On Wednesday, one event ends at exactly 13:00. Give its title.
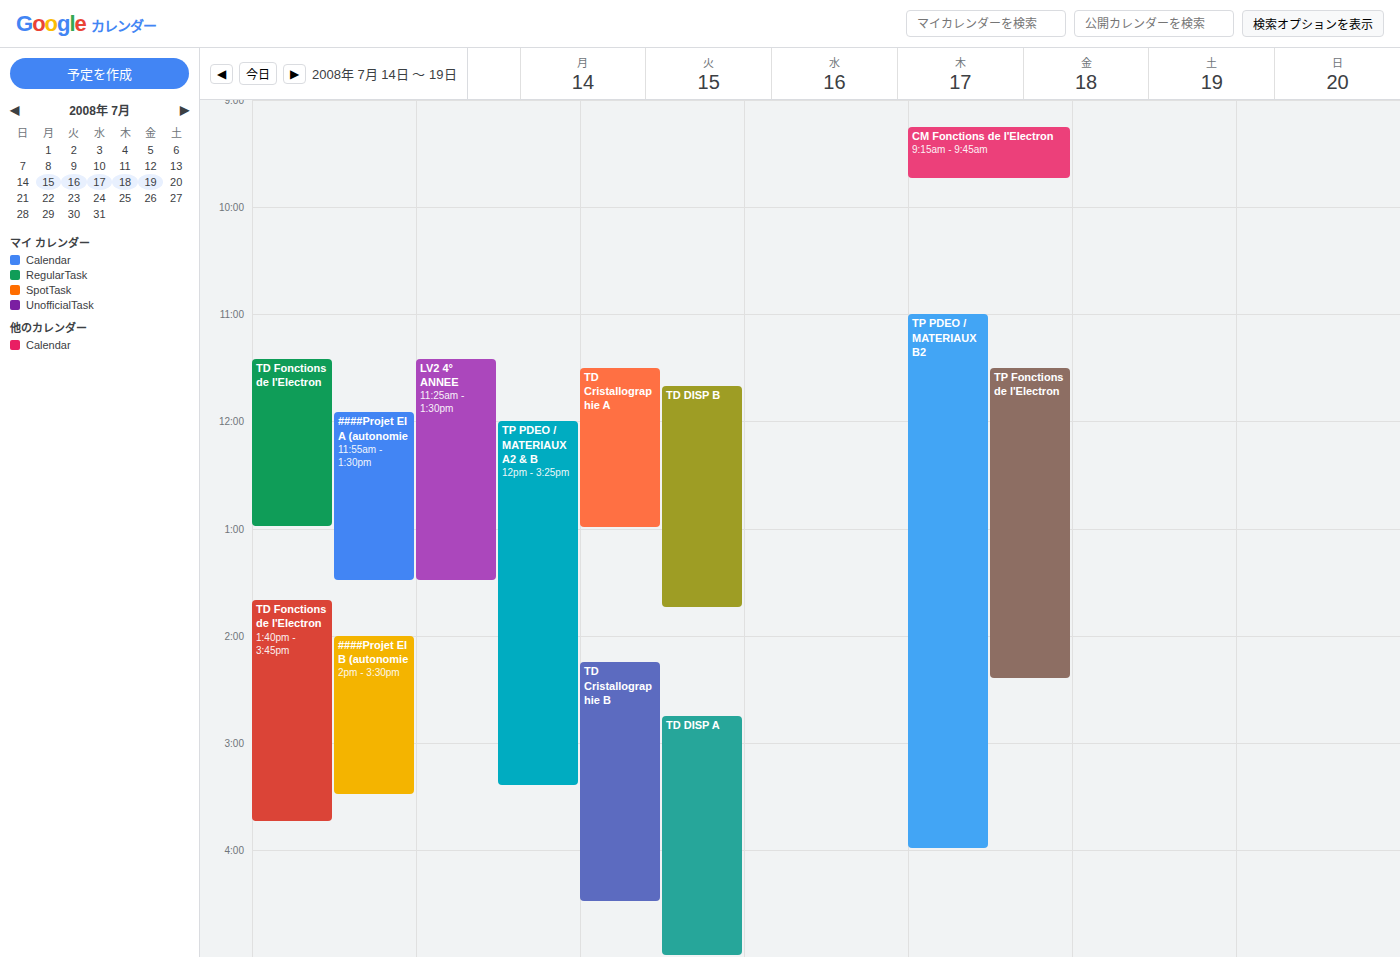
"TD Cristallographie A"